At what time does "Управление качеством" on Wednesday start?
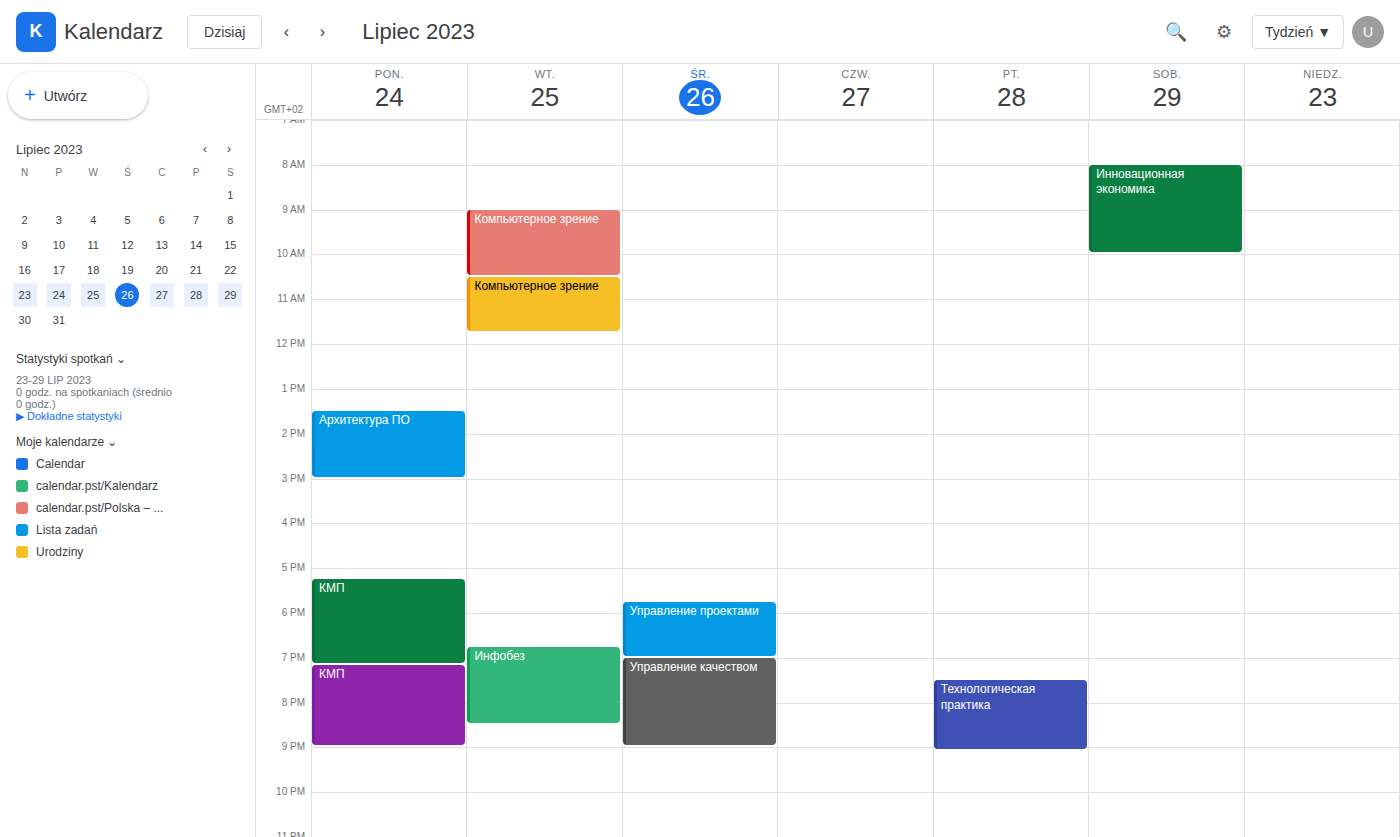
7:00 PM